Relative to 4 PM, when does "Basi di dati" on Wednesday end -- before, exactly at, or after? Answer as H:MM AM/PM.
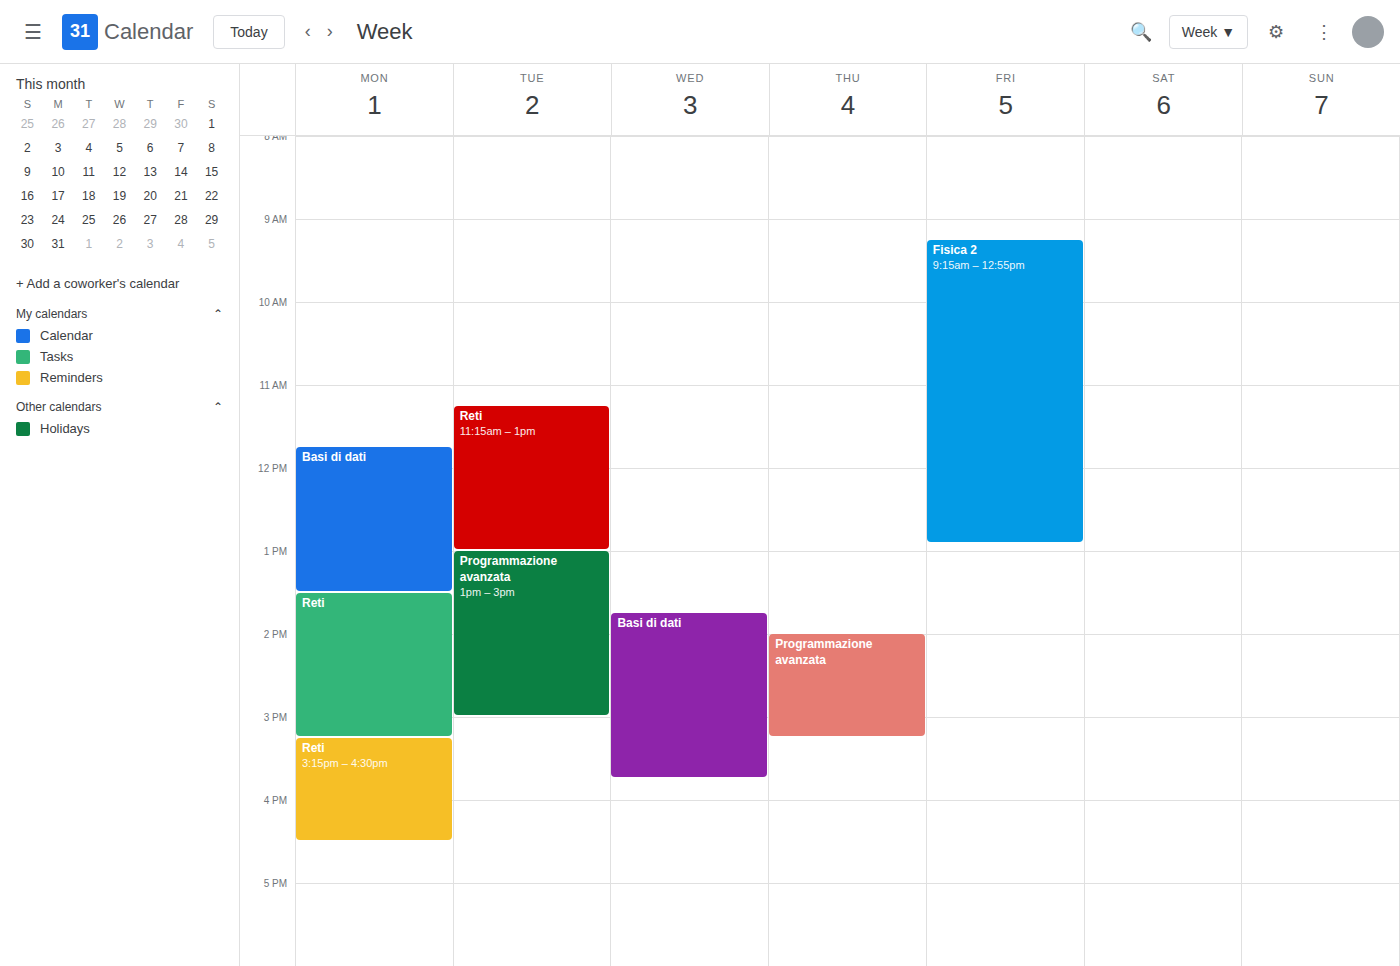
3:45 PM -- before 4 PM, 15 minutes above the 4 PM line.